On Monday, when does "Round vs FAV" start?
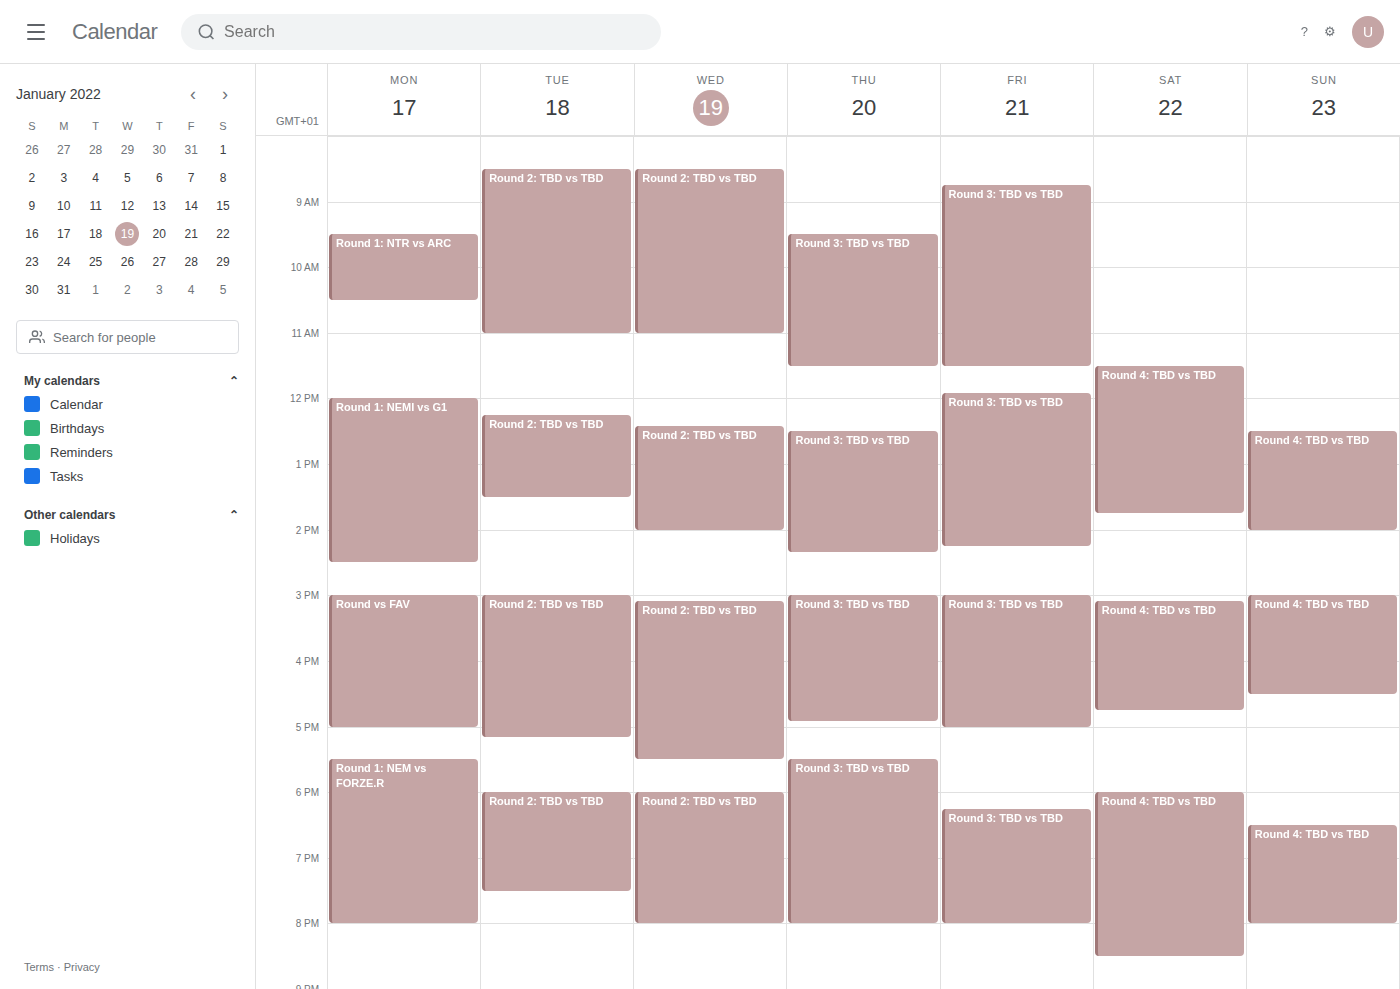
3:00 PM